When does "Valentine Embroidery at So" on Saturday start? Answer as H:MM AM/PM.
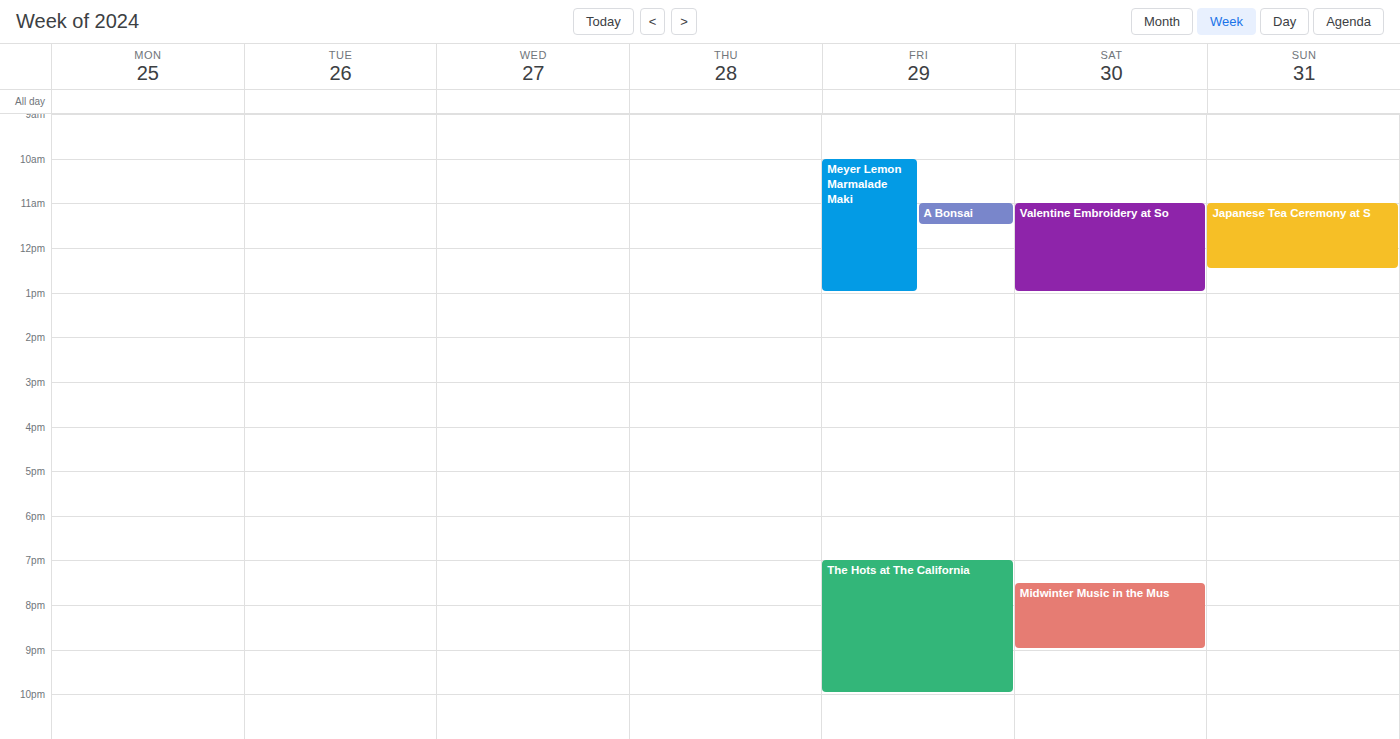
11:00 AM